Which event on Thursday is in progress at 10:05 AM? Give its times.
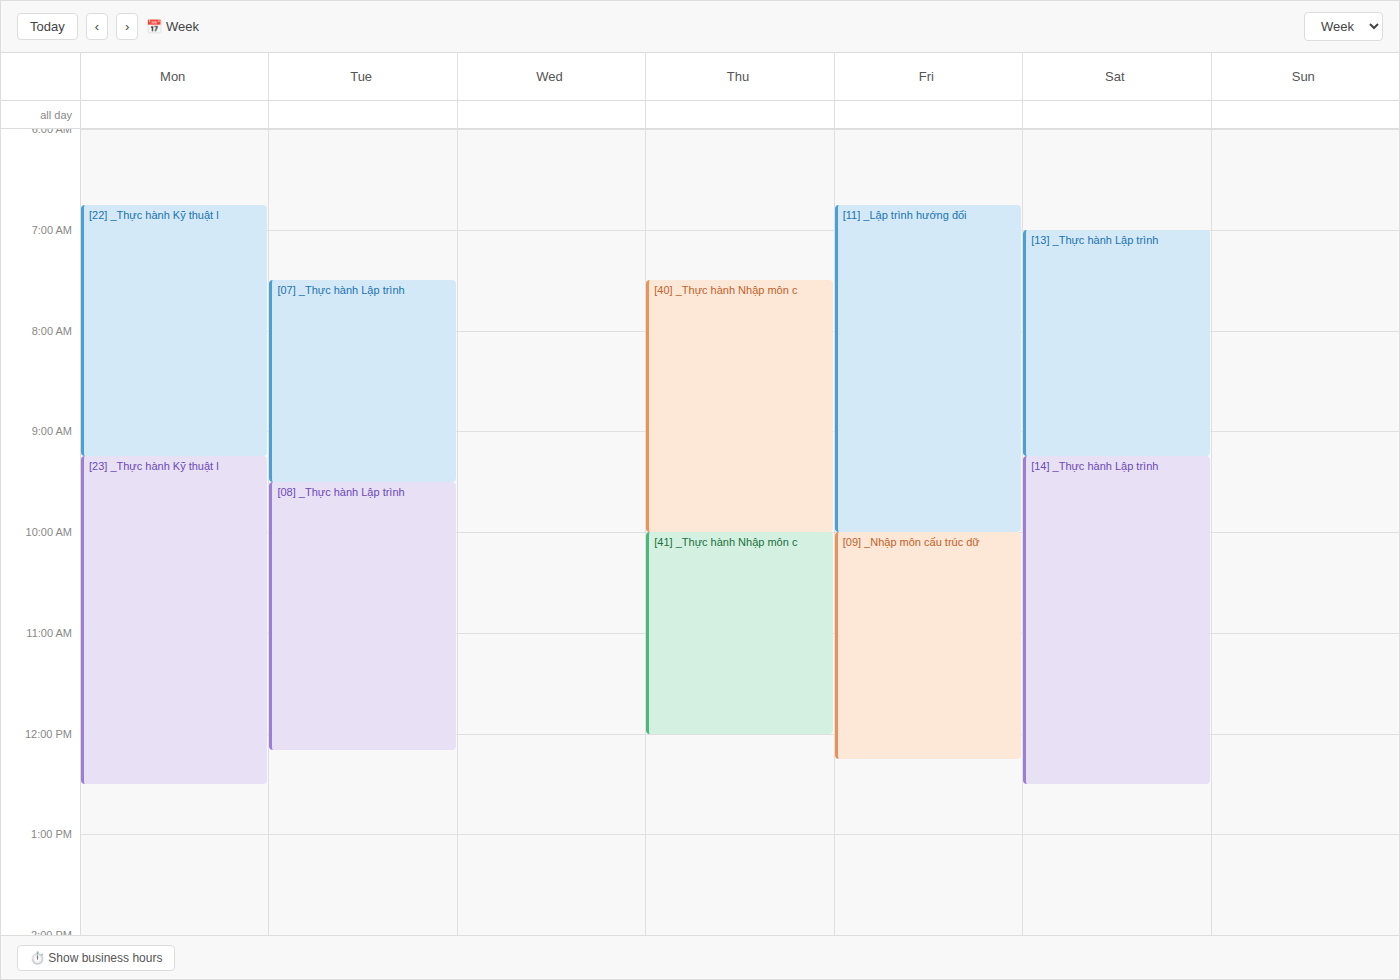
"[41] _Thực hành Nhập môn c", 10:00 AM to 12:00 PM